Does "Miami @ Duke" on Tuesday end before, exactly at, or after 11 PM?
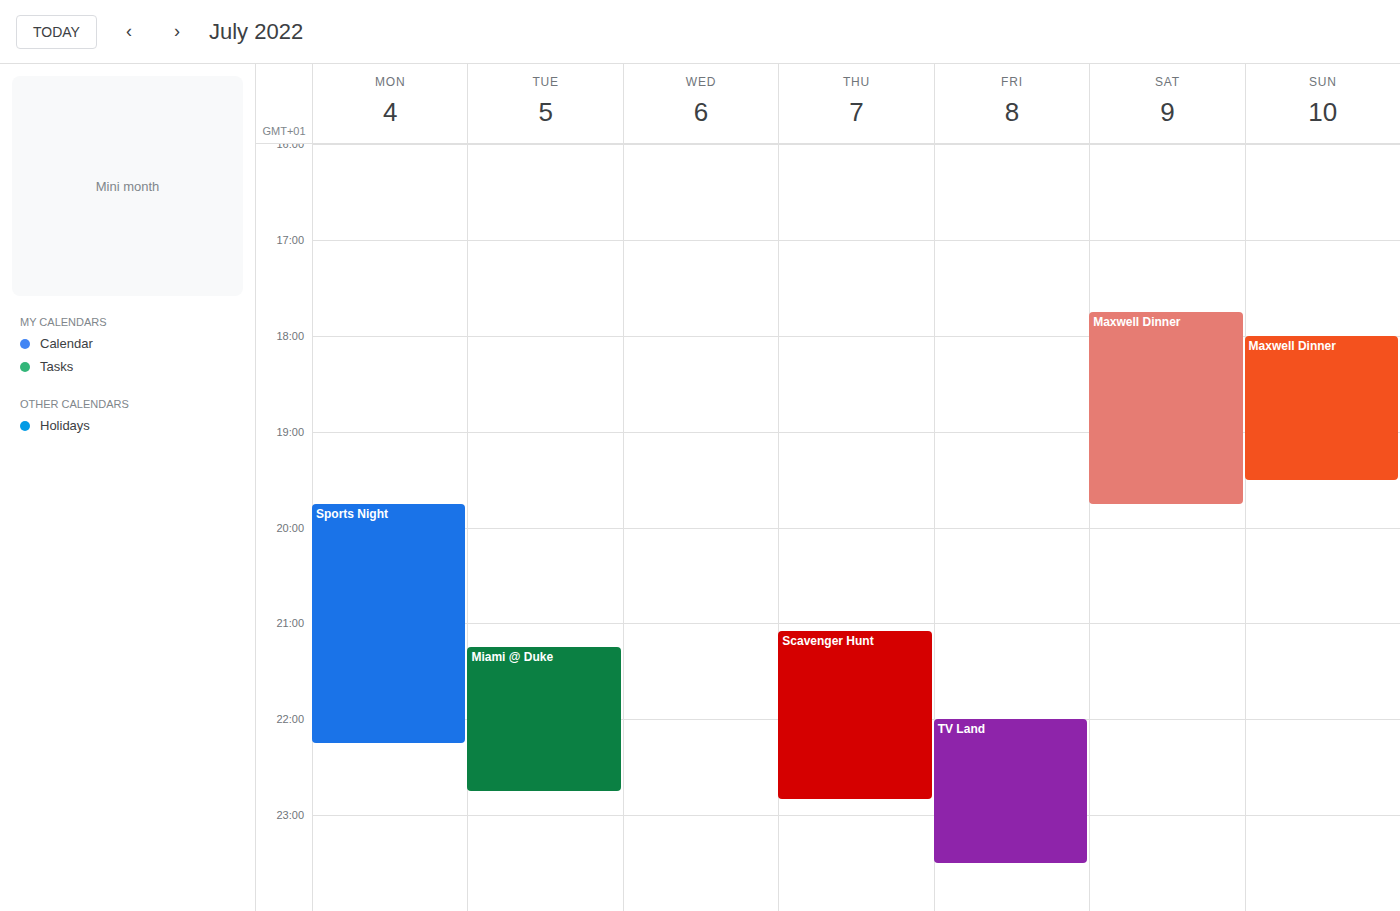
10:45 PM -- before 11 PM, 15 minutes above the 11 PM line.